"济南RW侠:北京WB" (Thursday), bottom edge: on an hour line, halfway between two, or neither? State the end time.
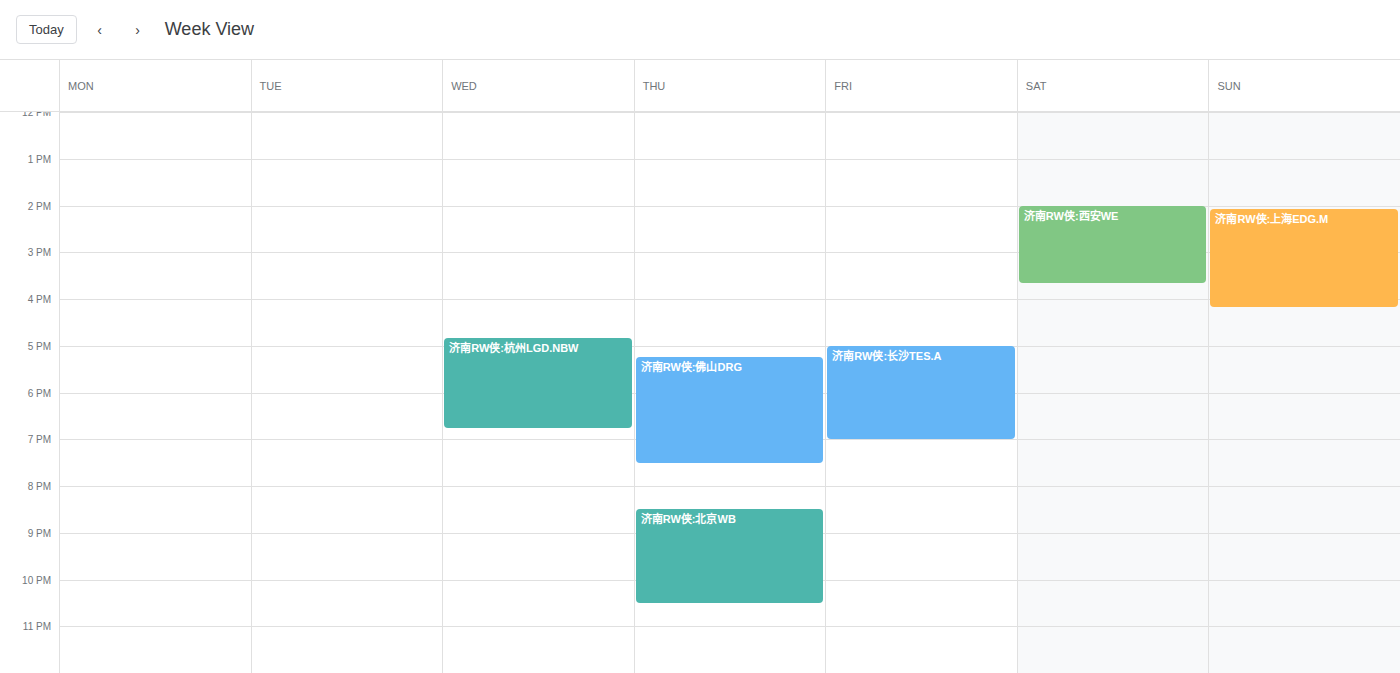
22:30 -- halfway between the 22:00 and 23:00 lines.